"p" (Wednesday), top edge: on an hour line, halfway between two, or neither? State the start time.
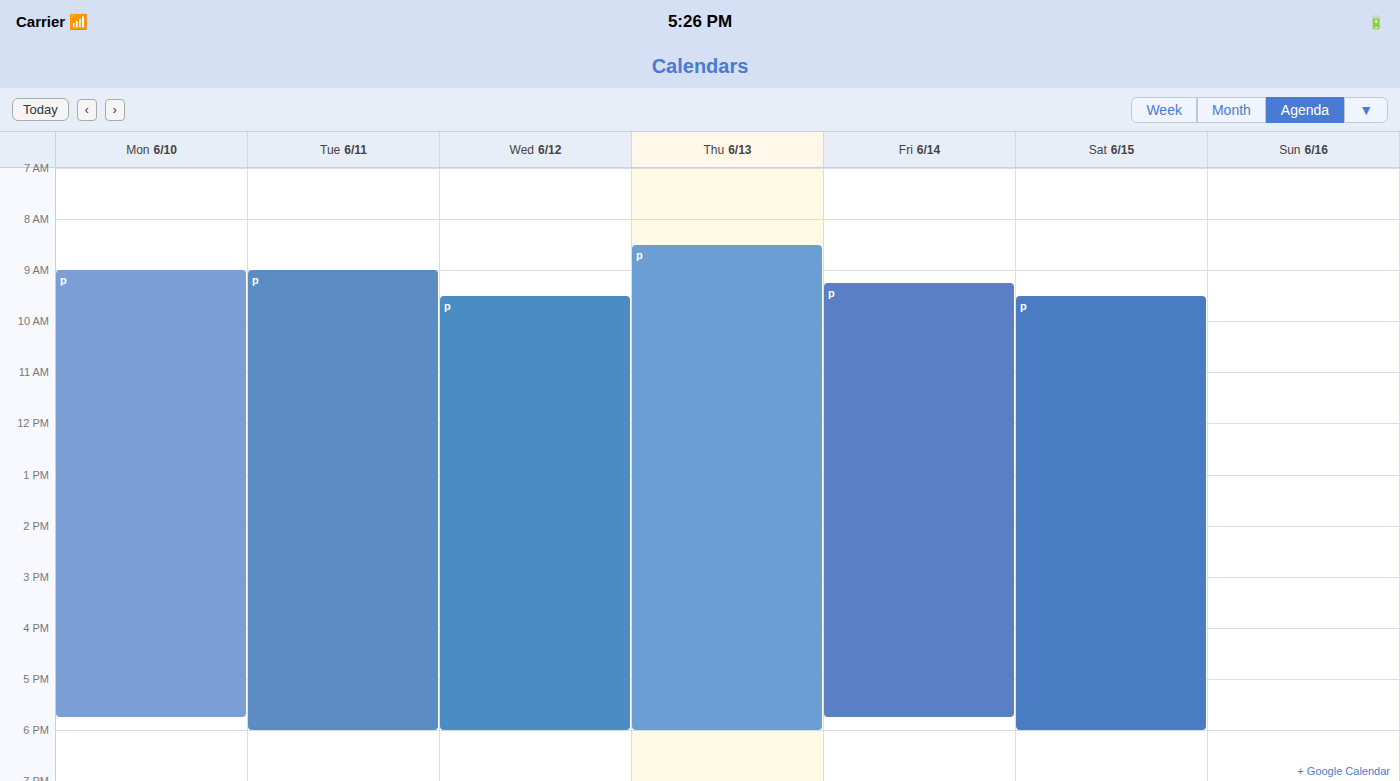
9:30 AM -- halfway between the 9 AM and 10 AM lines.